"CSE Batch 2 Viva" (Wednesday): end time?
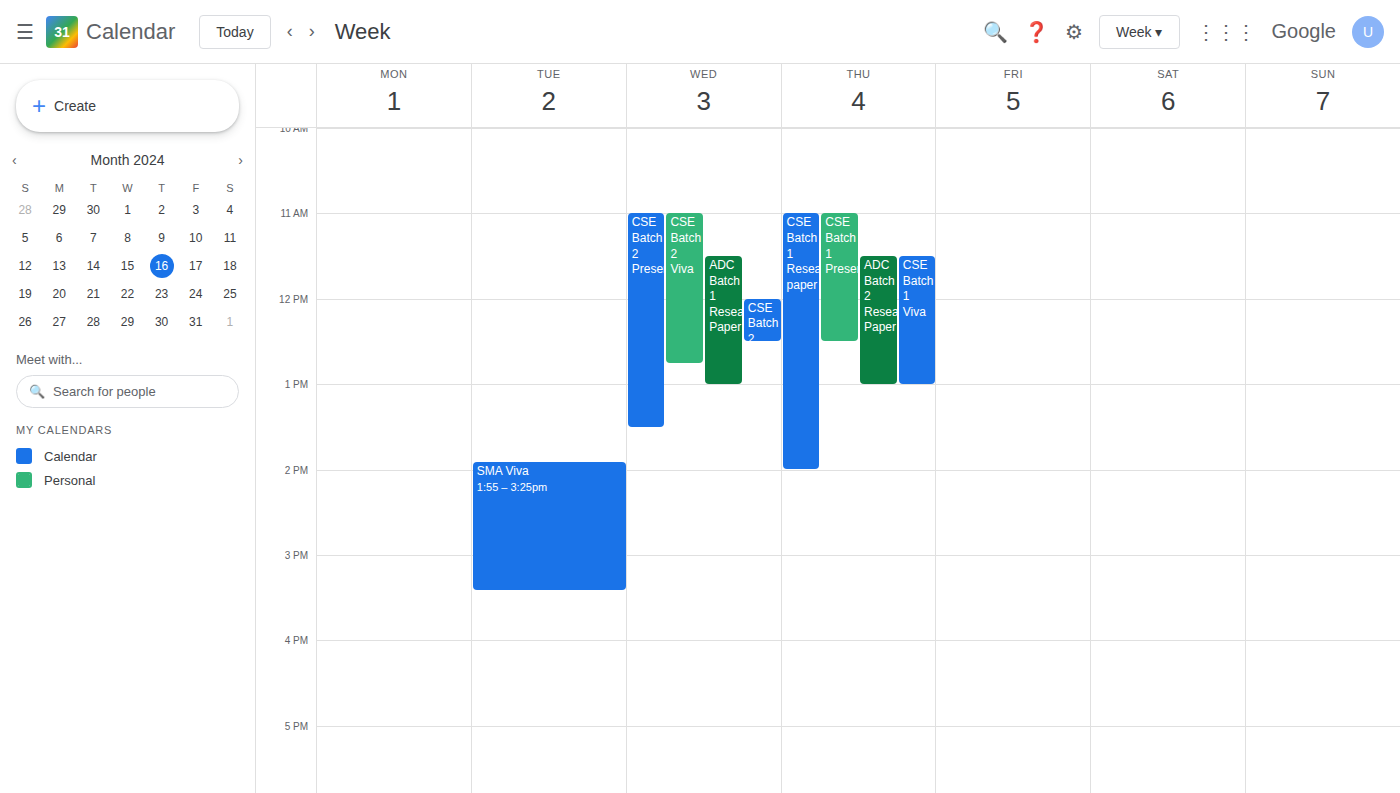
12:45 PM